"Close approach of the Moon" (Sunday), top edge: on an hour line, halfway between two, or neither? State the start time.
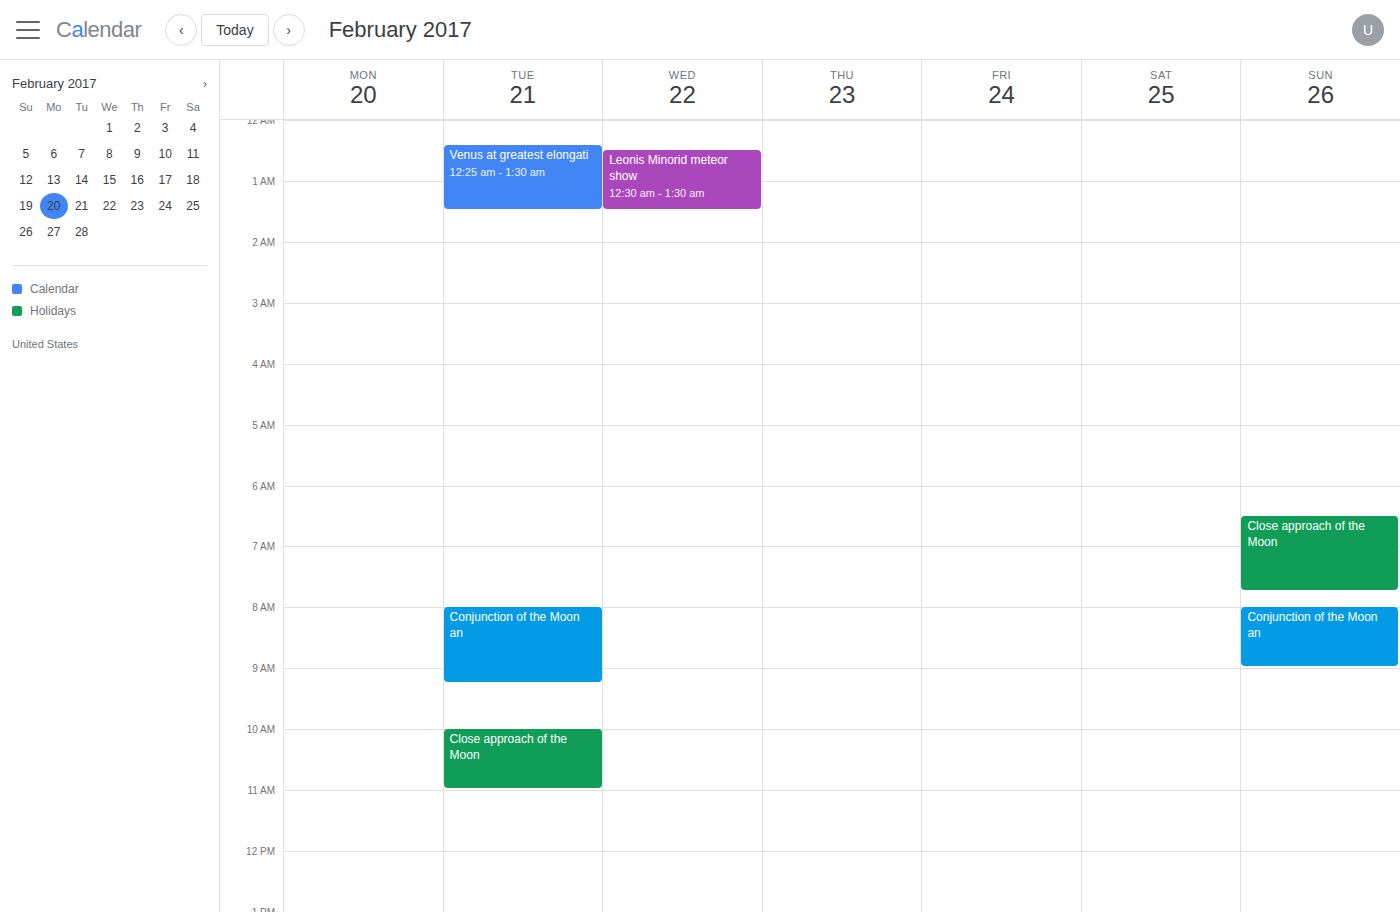
6:30 AM -- halfway between the 6 AM and 7 AM lines.